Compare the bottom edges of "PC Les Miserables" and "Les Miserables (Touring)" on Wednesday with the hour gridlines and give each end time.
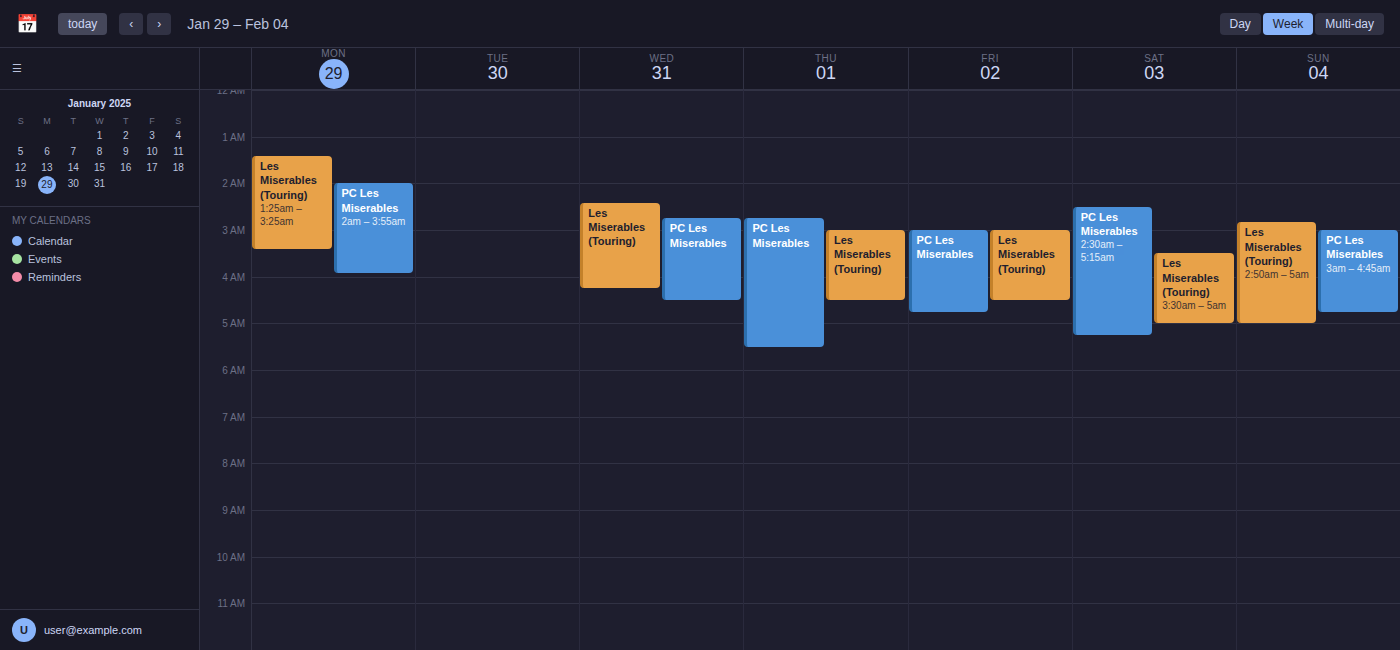
"PC Les Miserables": 4:30 AM, halfway between the 4 AM and 5 AM lines. "Les Miserables (Touring)": 4:15 AM, neither: a quarter of the way from the 4 AM line to the 5 AM line.